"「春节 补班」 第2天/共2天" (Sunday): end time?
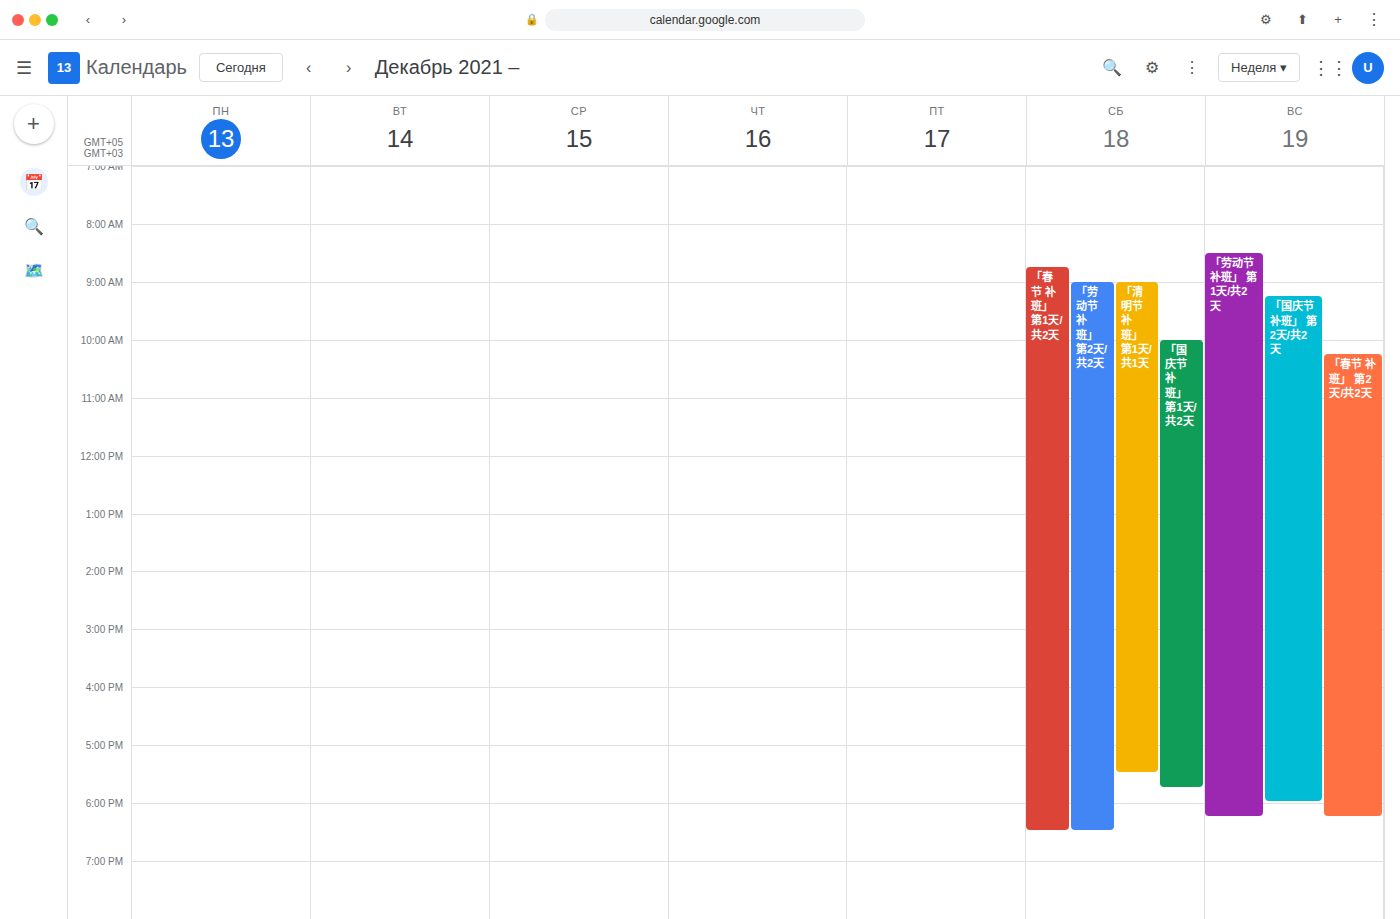
6:15 PM